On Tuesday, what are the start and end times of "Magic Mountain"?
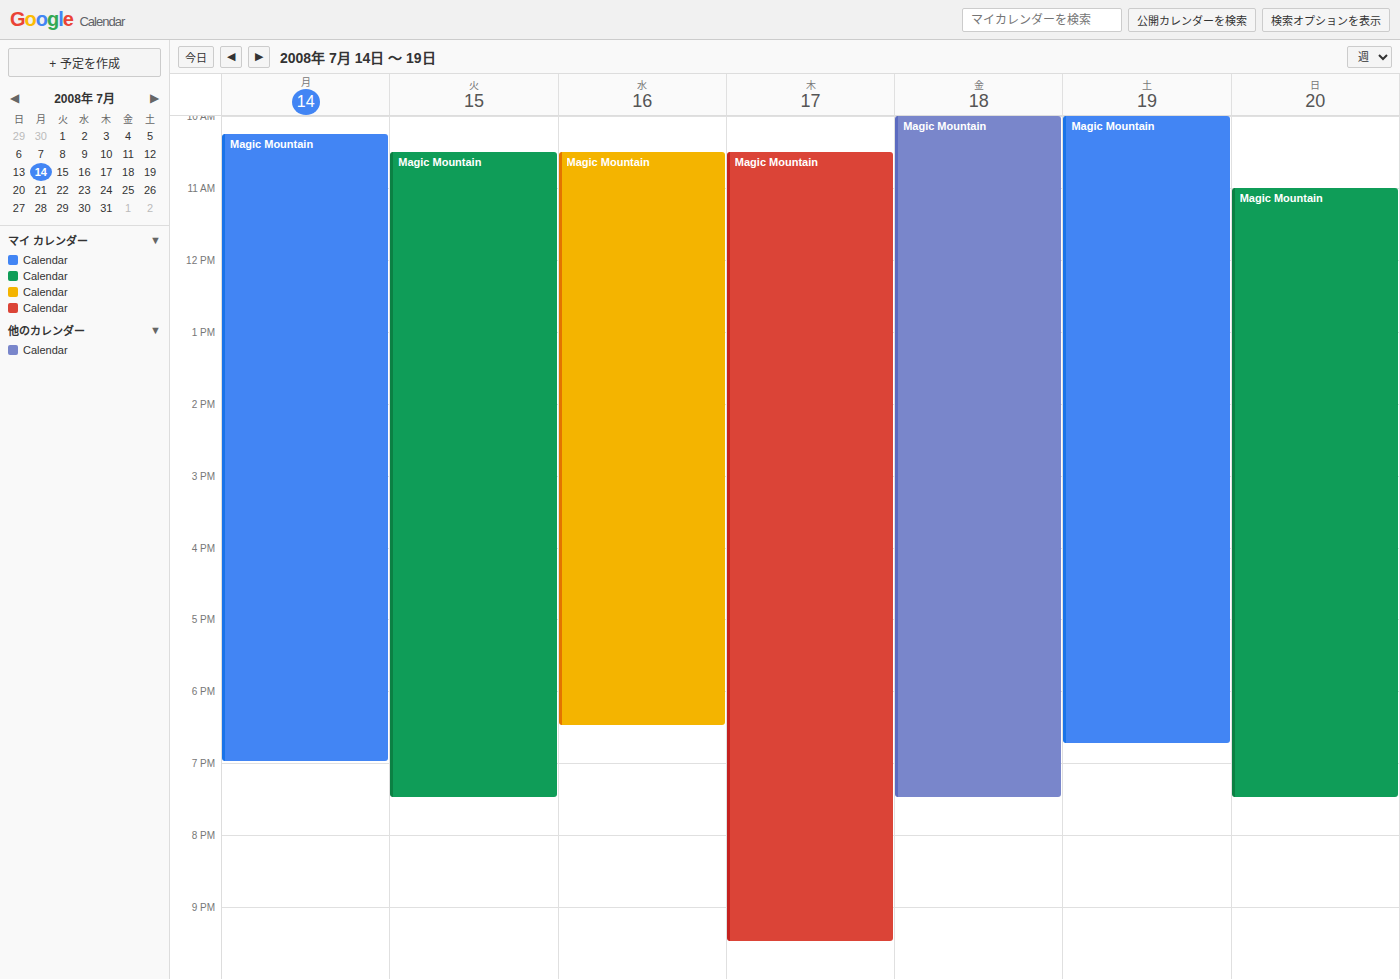
10:30 AM to 7:30 PM